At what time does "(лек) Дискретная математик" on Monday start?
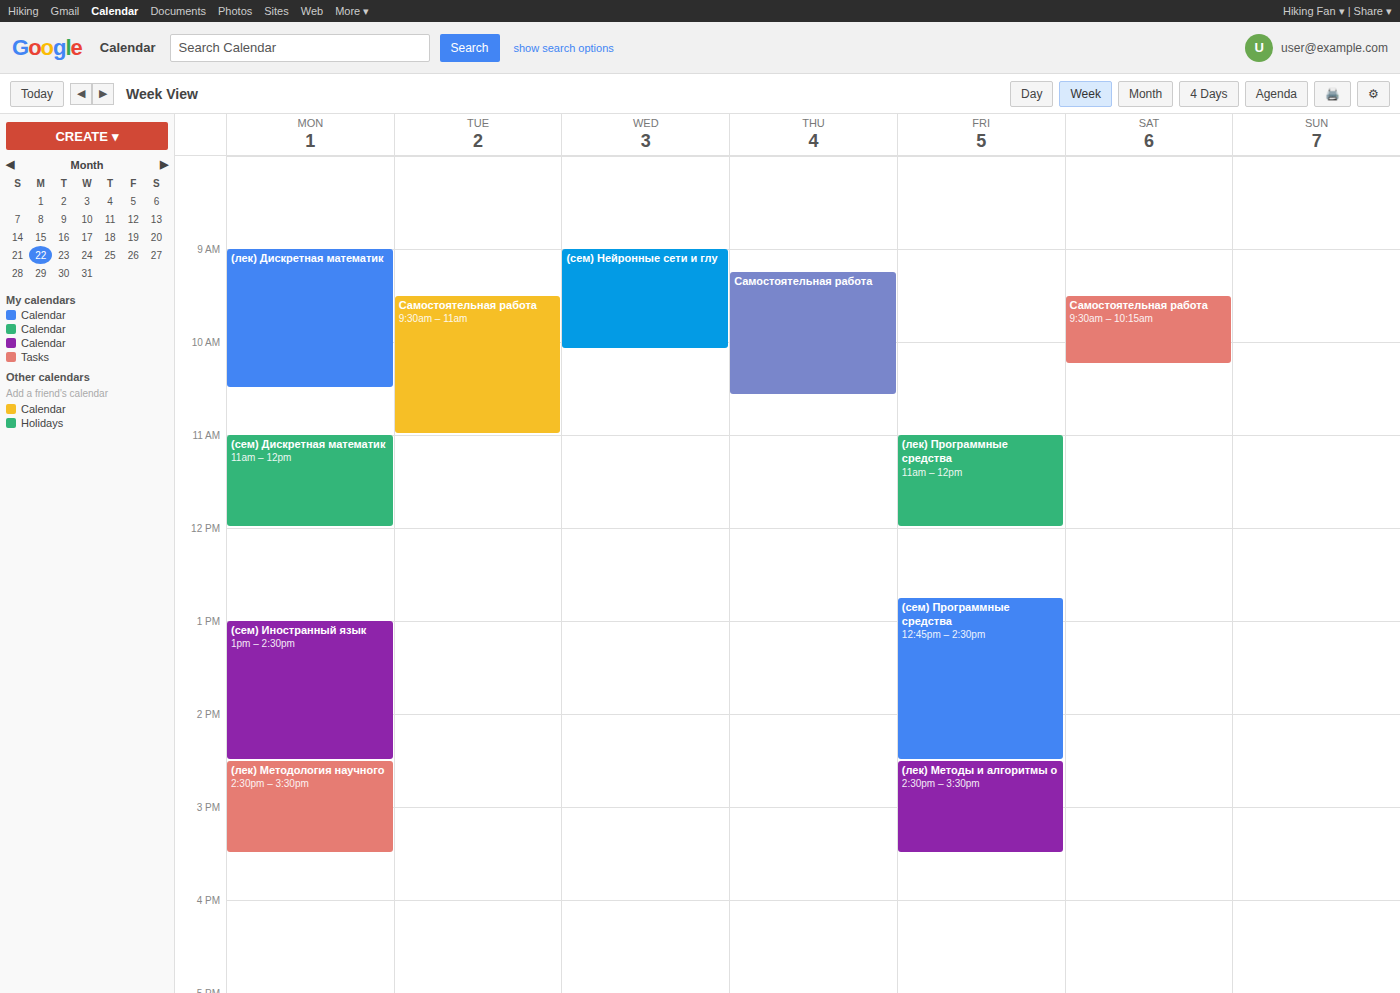
9:00 AM